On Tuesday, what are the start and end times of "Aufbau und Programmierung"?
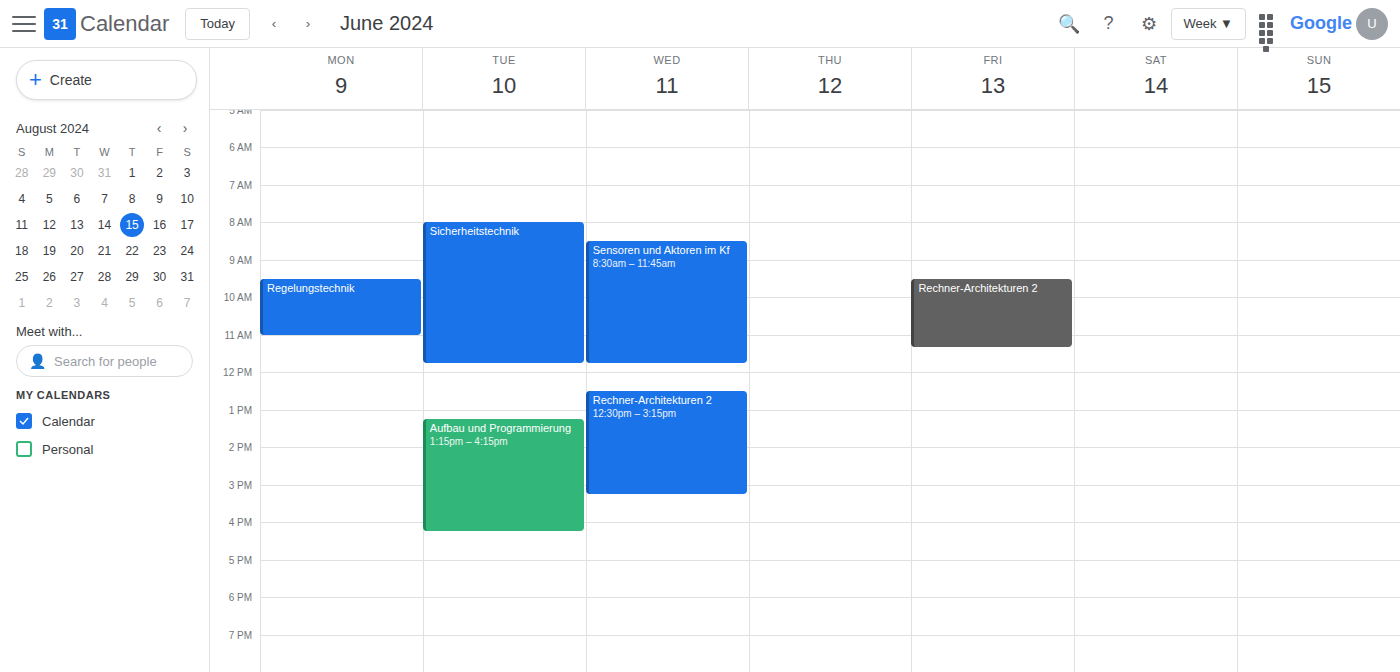
1:15 PM to 4:15 PM